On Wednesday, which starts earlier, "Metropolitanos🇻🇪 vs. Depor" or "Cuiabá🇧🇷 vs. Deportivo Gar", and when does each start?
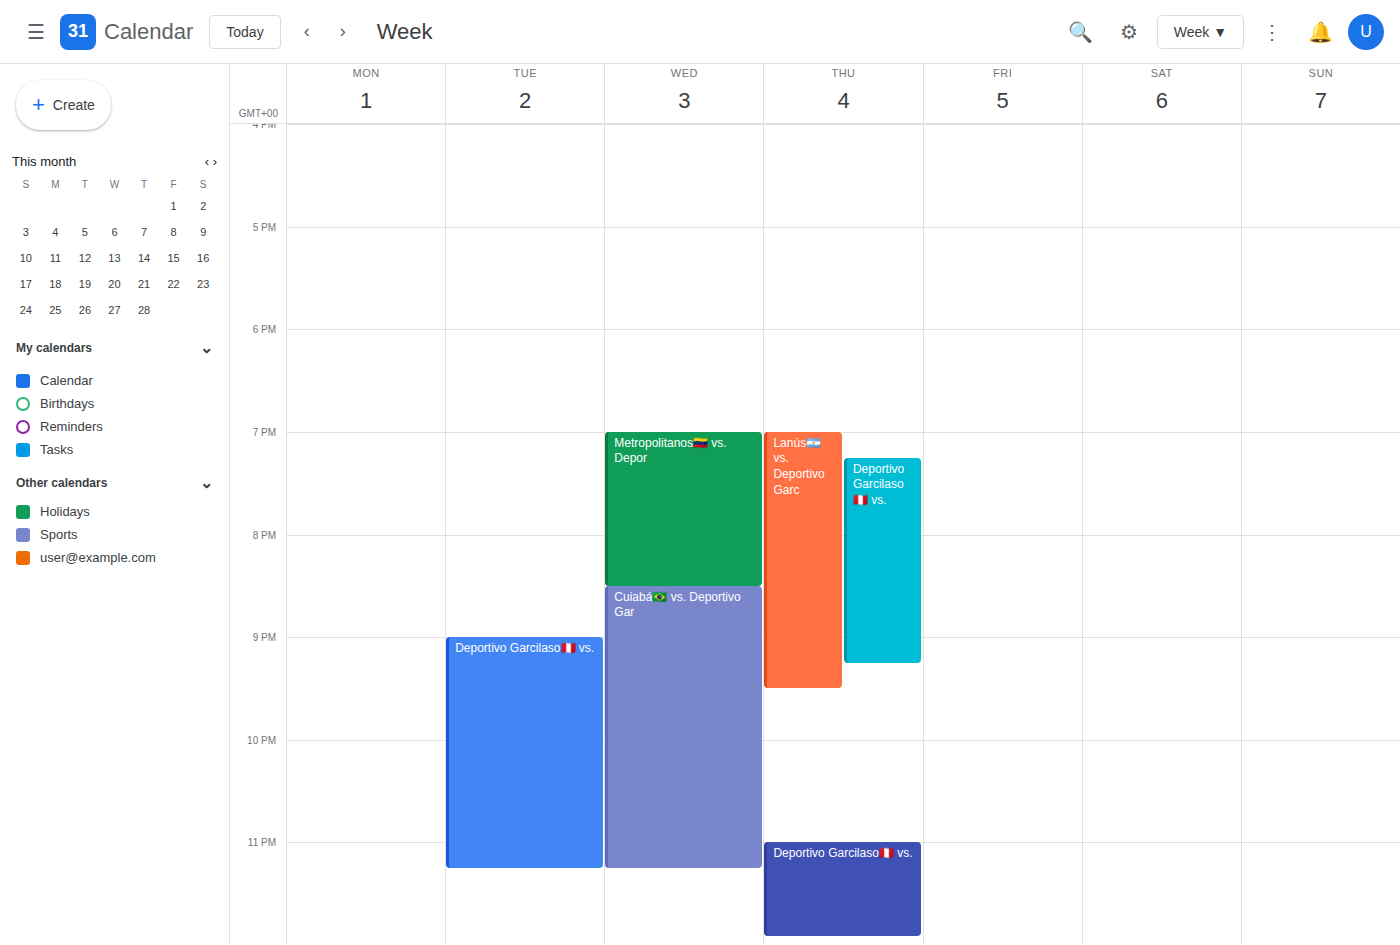
"Metropolitanos🇻🇪 vs. Depor" 7:00 PM; "Cuiabá🇧🇷 vs. Deportivo Gar" 8:30 PM.